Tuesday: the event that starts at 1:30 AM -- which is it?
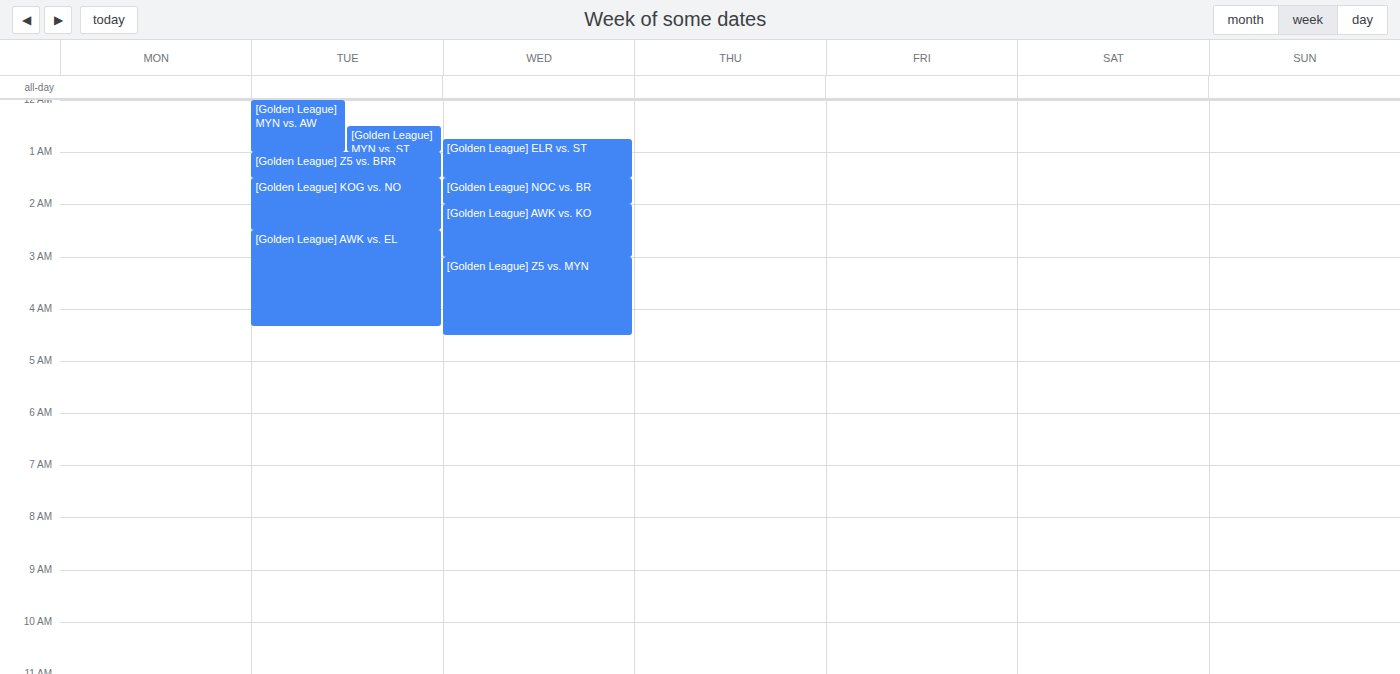
"[Golden League] KOG vs. NO"